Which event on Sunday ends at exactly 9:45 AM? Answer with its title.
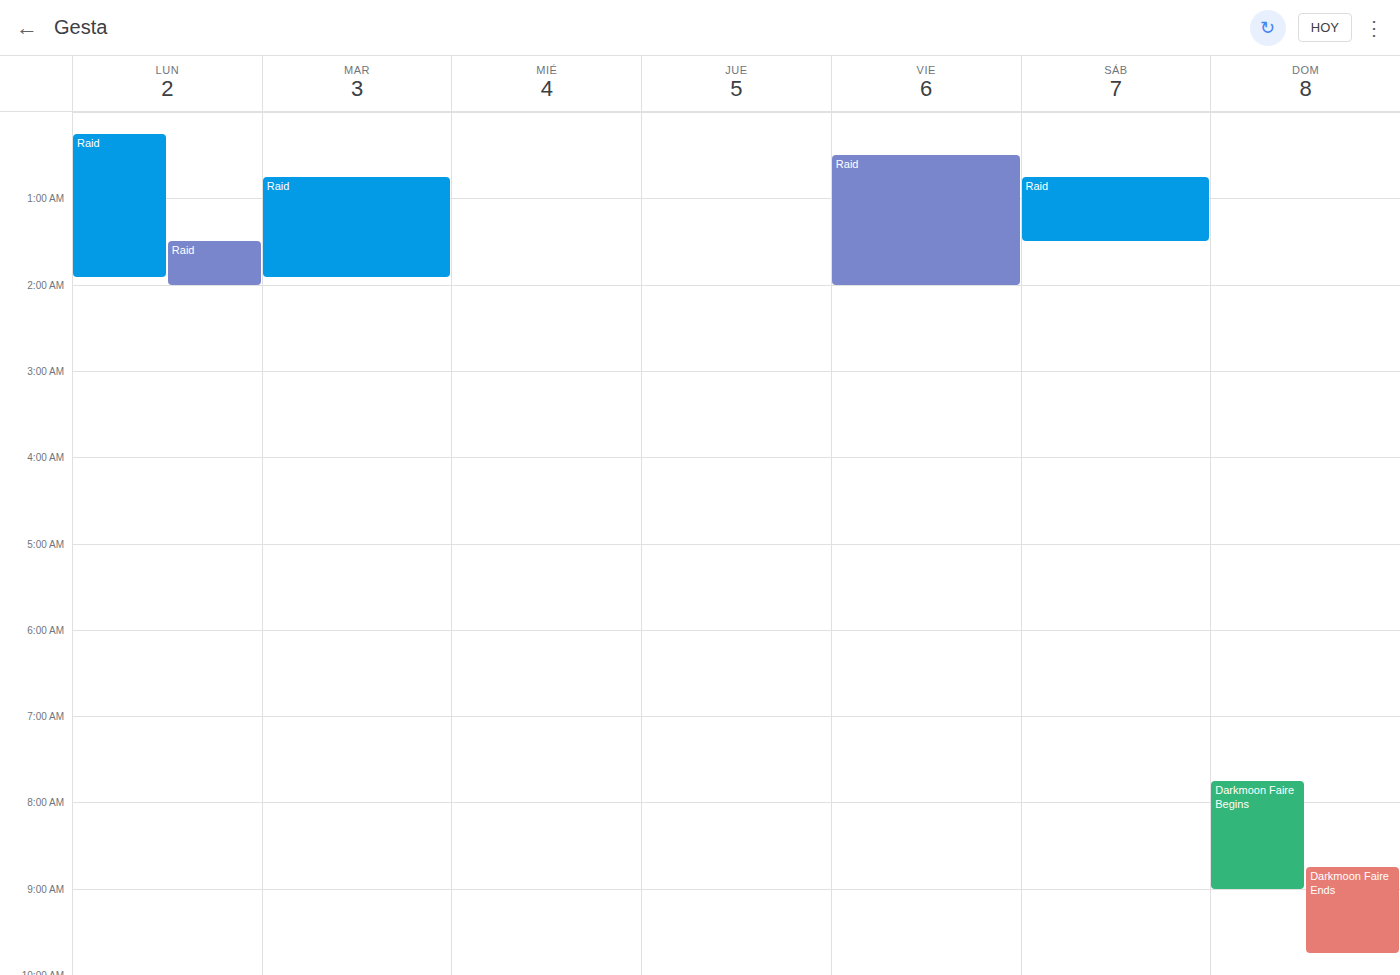
"Darkmoon Faire Ends"